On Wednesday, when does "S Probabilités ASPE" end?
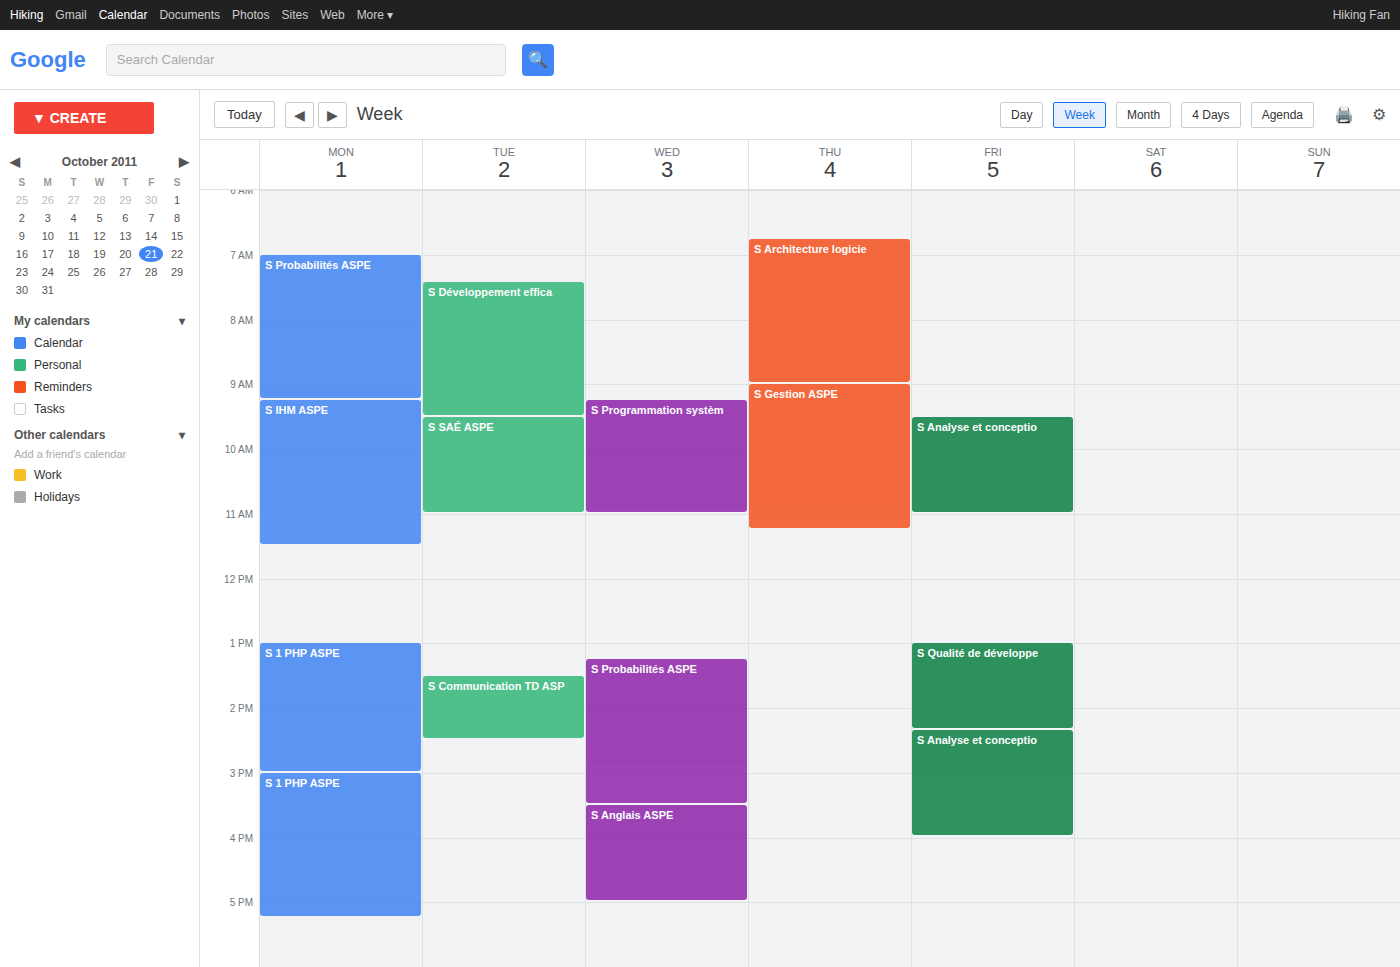
3:30 PM